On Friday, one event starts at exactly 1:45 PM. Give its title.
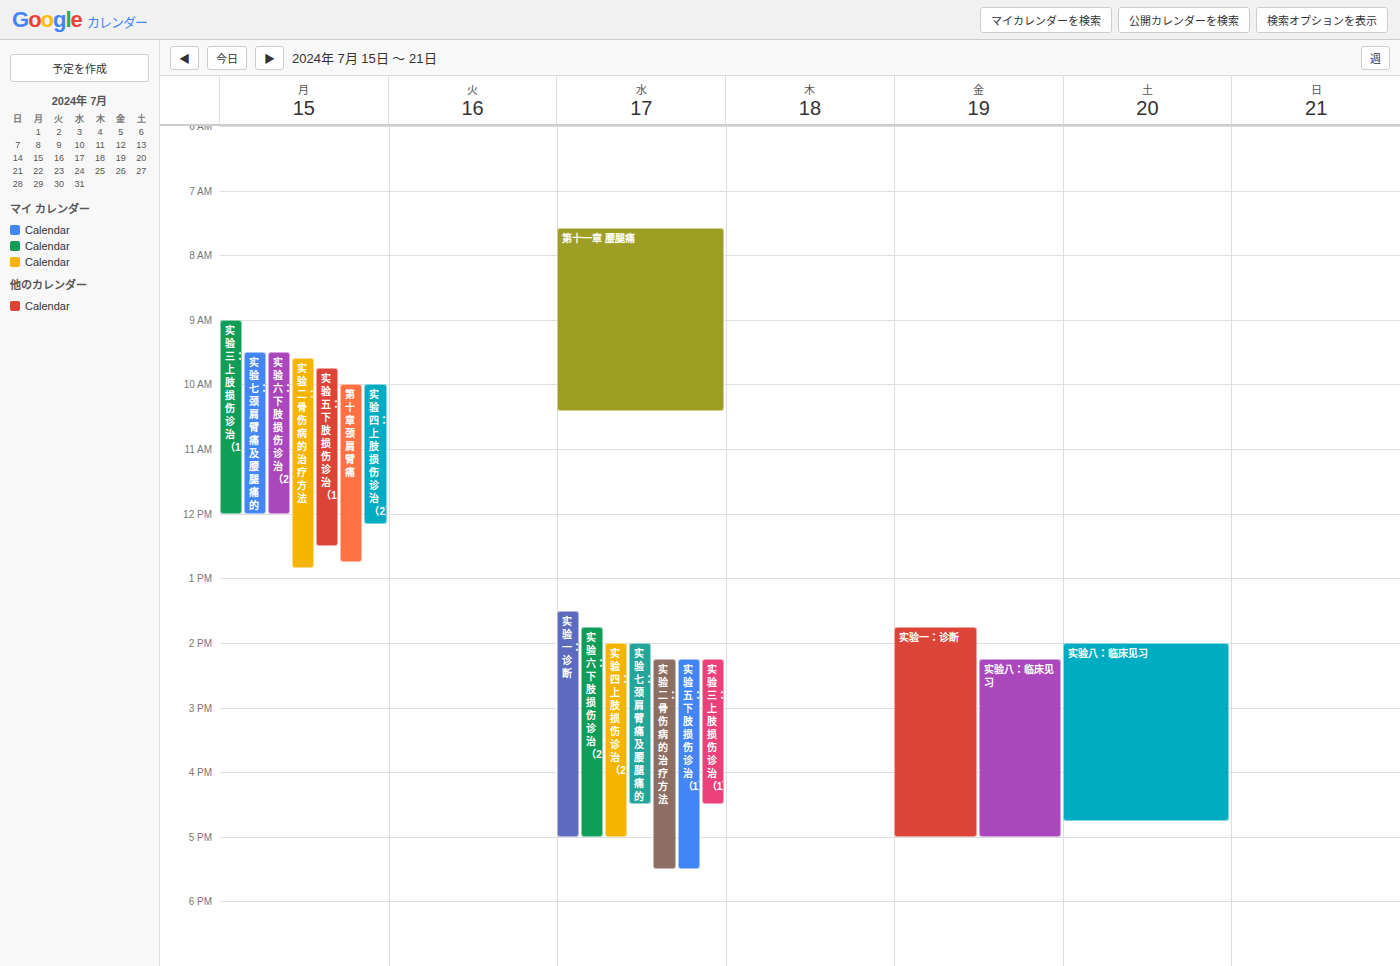
"实验一：诊断"